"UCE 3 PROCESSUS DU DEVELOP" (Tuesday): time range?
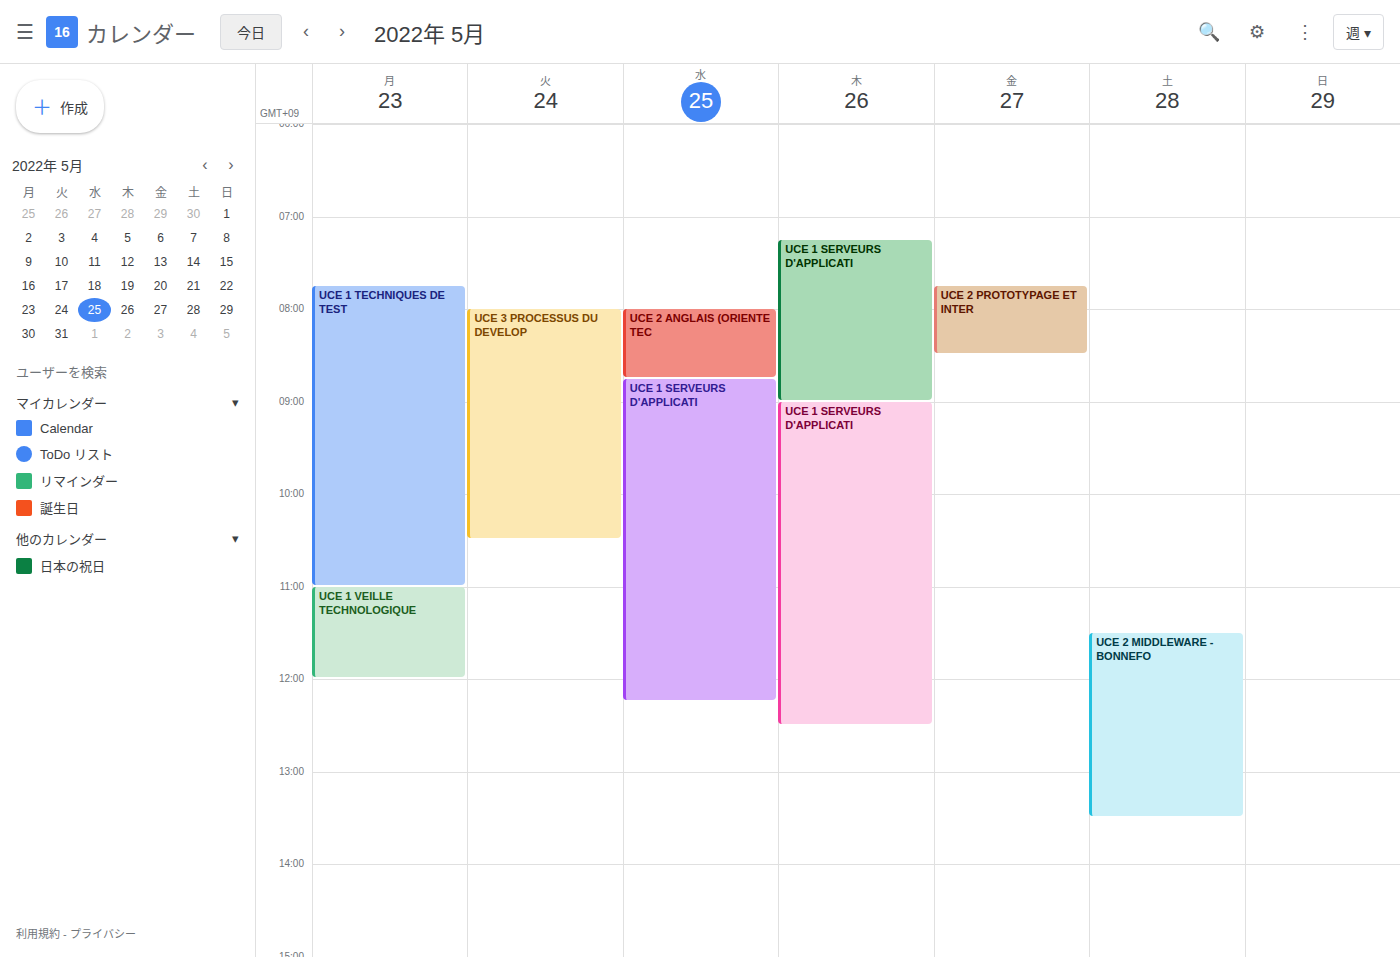
8:00 AM to 10:30 AM